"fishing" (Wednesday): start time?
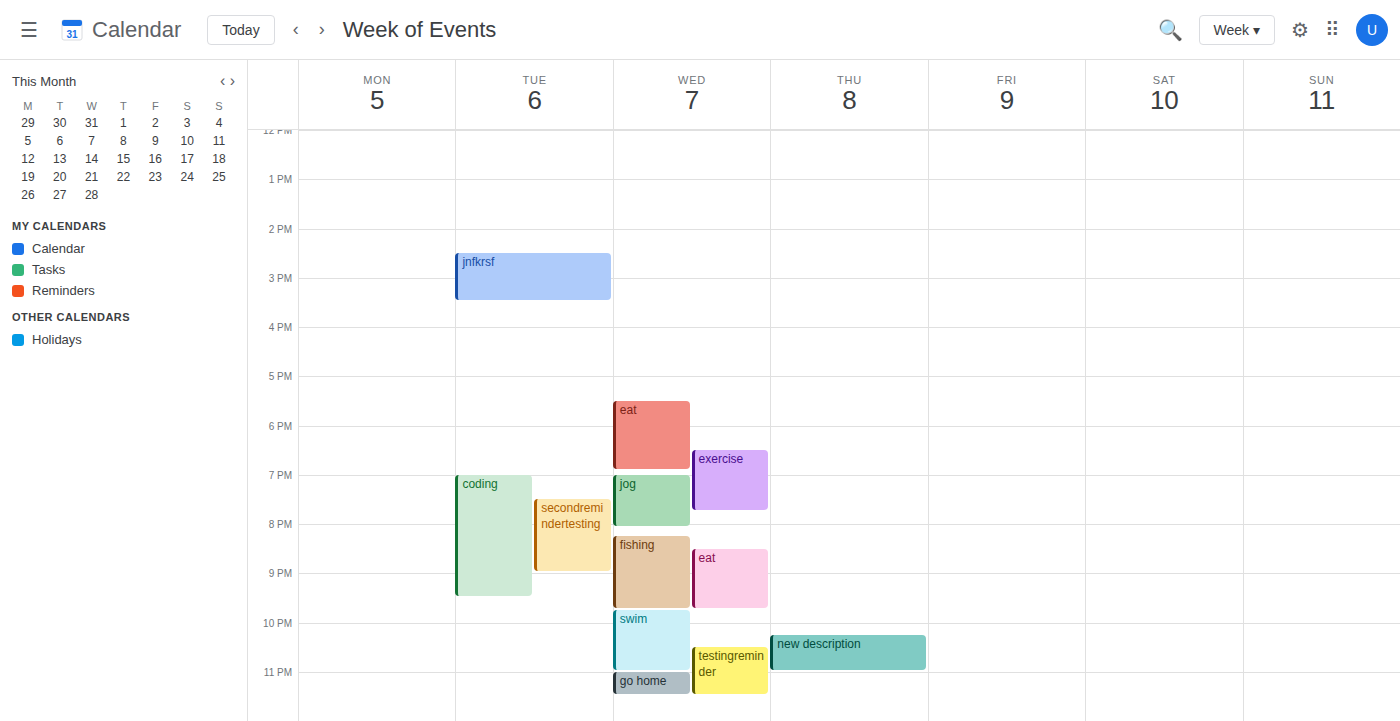
8:15 PM